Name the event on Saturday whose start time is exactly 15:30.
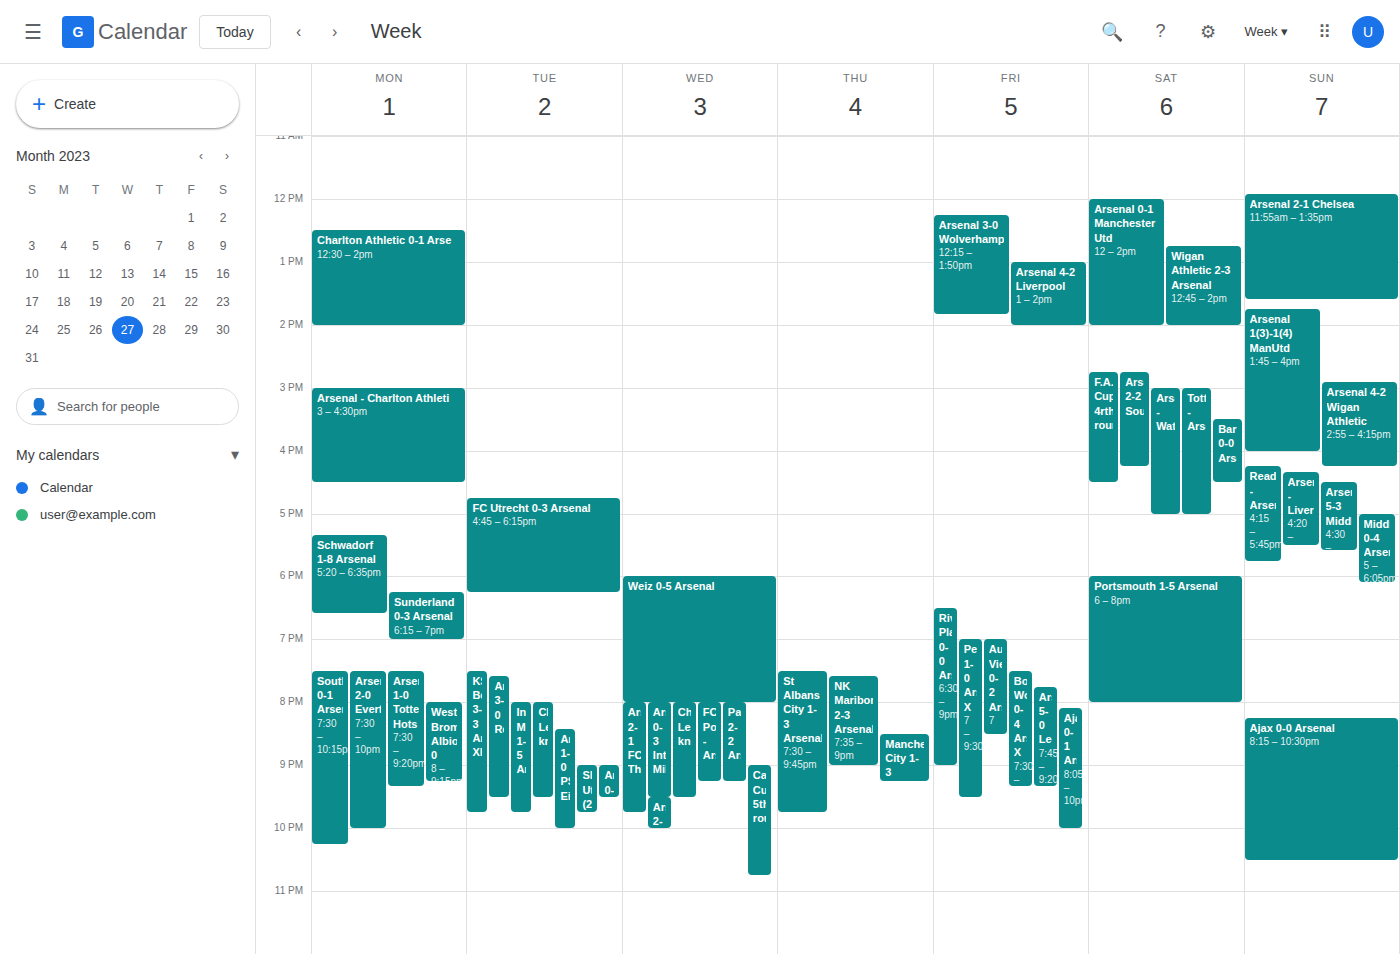
"Barnet 0-0 Arsenal"